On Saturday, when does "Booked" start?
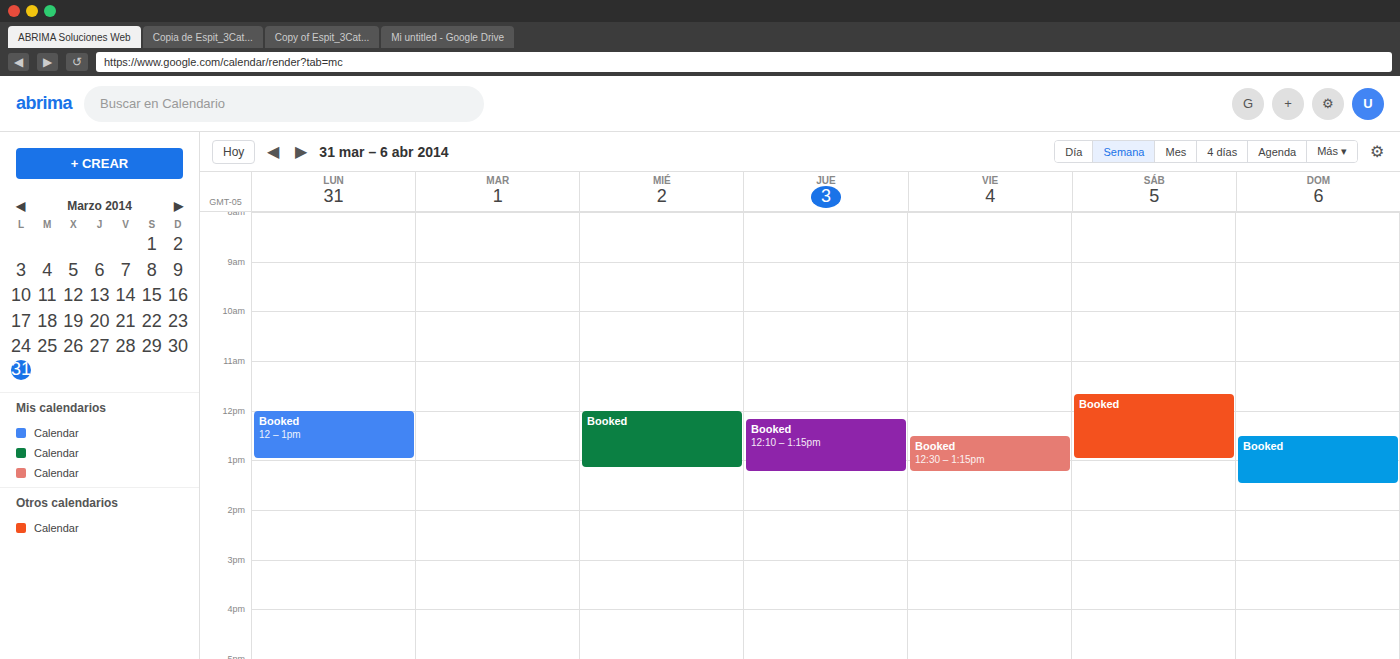
11:40 AM